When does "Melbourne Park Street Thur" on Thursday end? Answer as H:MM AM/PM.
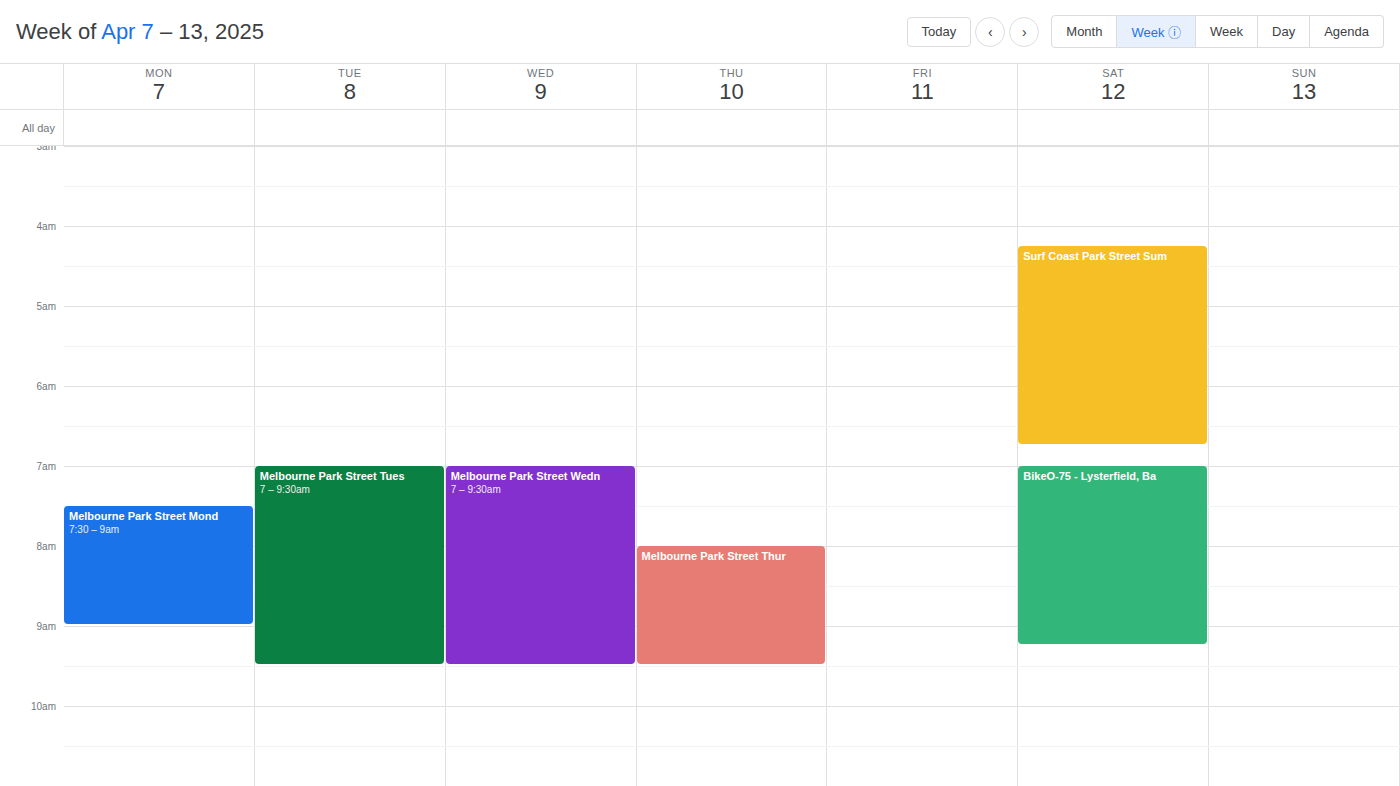
9:30 AM